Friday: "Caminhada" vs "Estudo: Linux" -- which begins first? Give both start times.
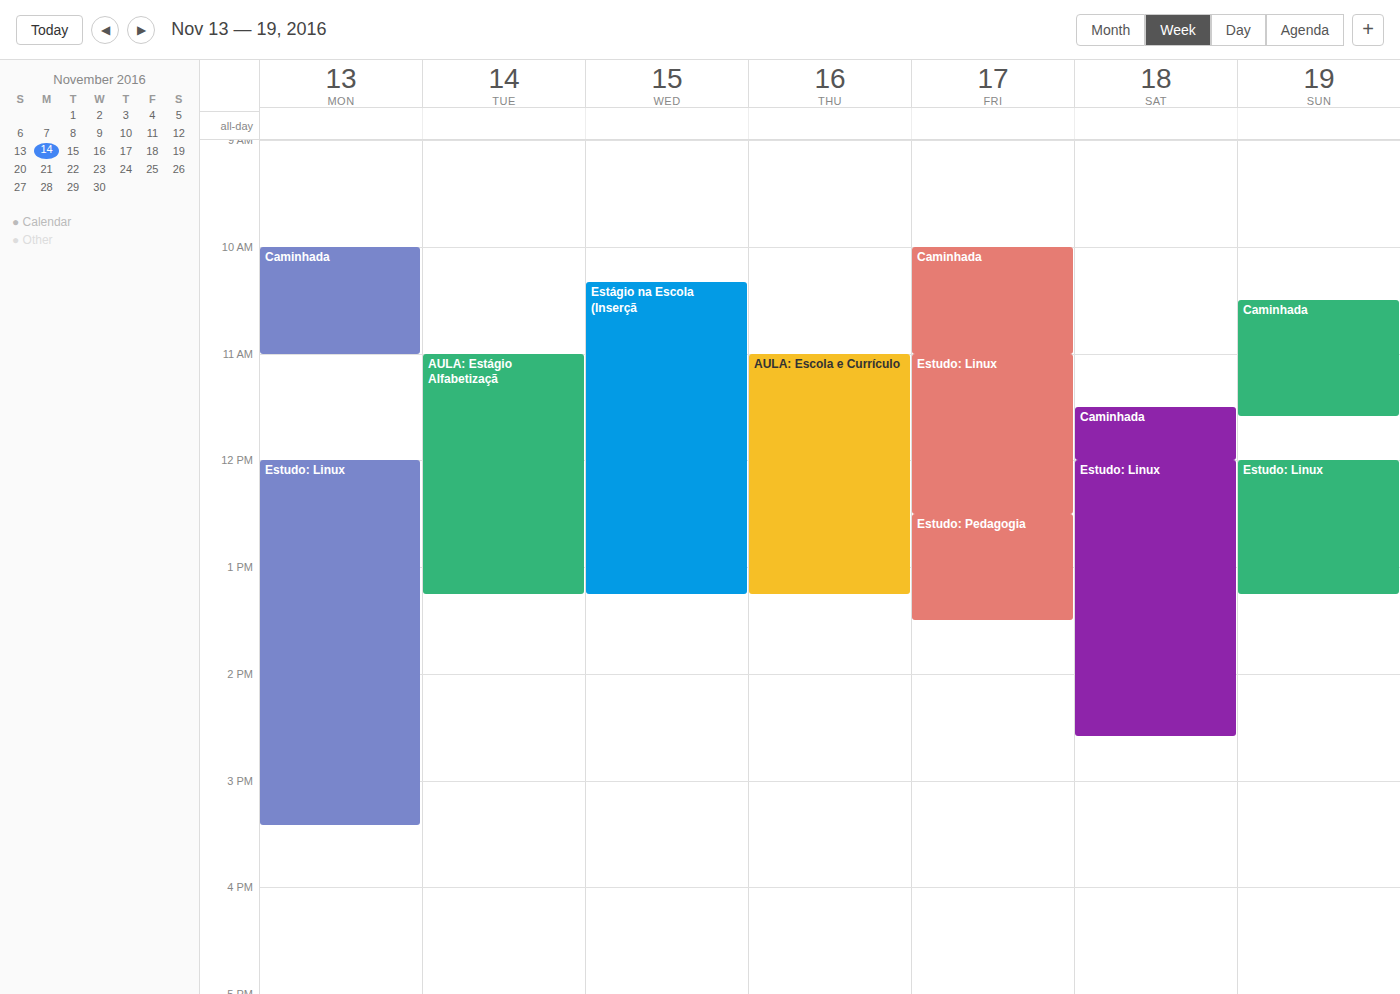
"Caminhada" 10:00 AM; "Estudo: Linux" 11:00 AM.